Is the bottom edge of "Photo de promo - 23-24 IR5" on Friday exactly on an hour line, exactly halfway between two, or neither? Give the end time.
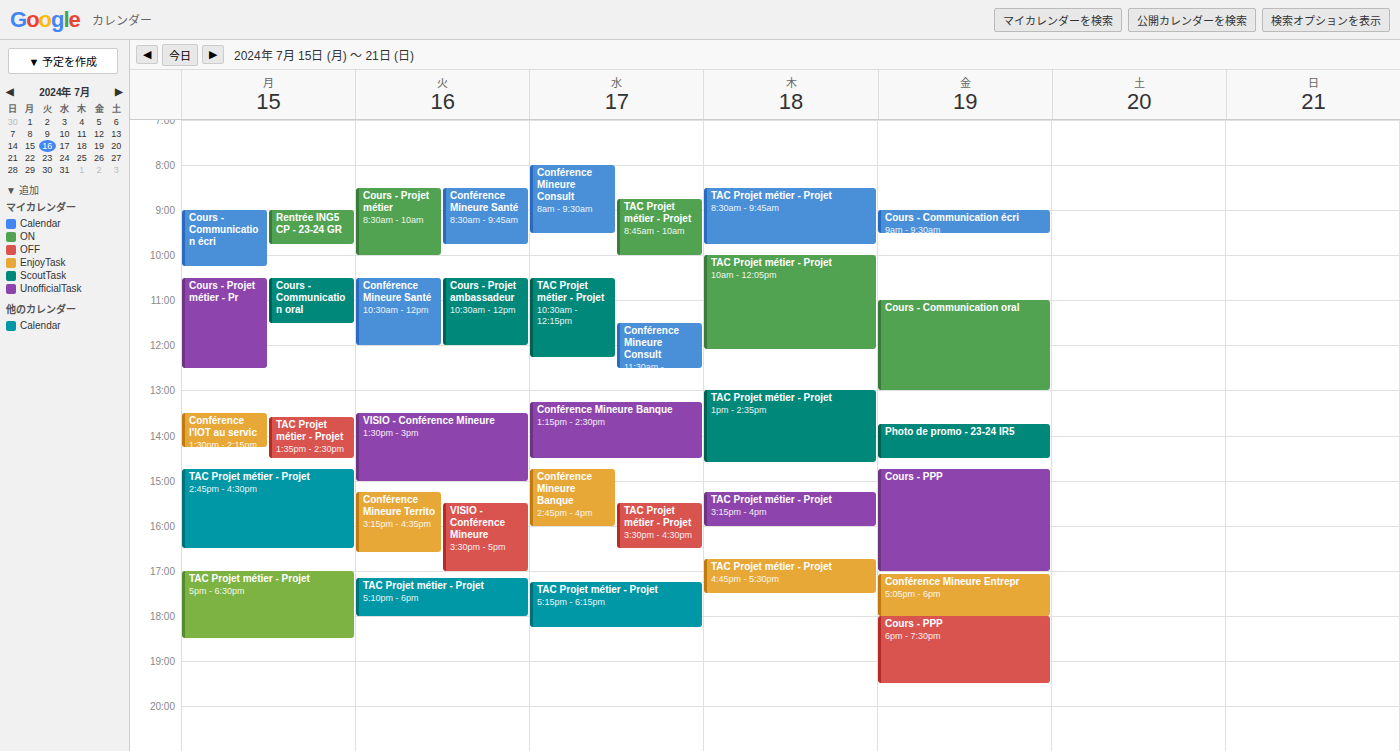
2:30 PM -- halfway between the 2 PM and 3 PM lines.